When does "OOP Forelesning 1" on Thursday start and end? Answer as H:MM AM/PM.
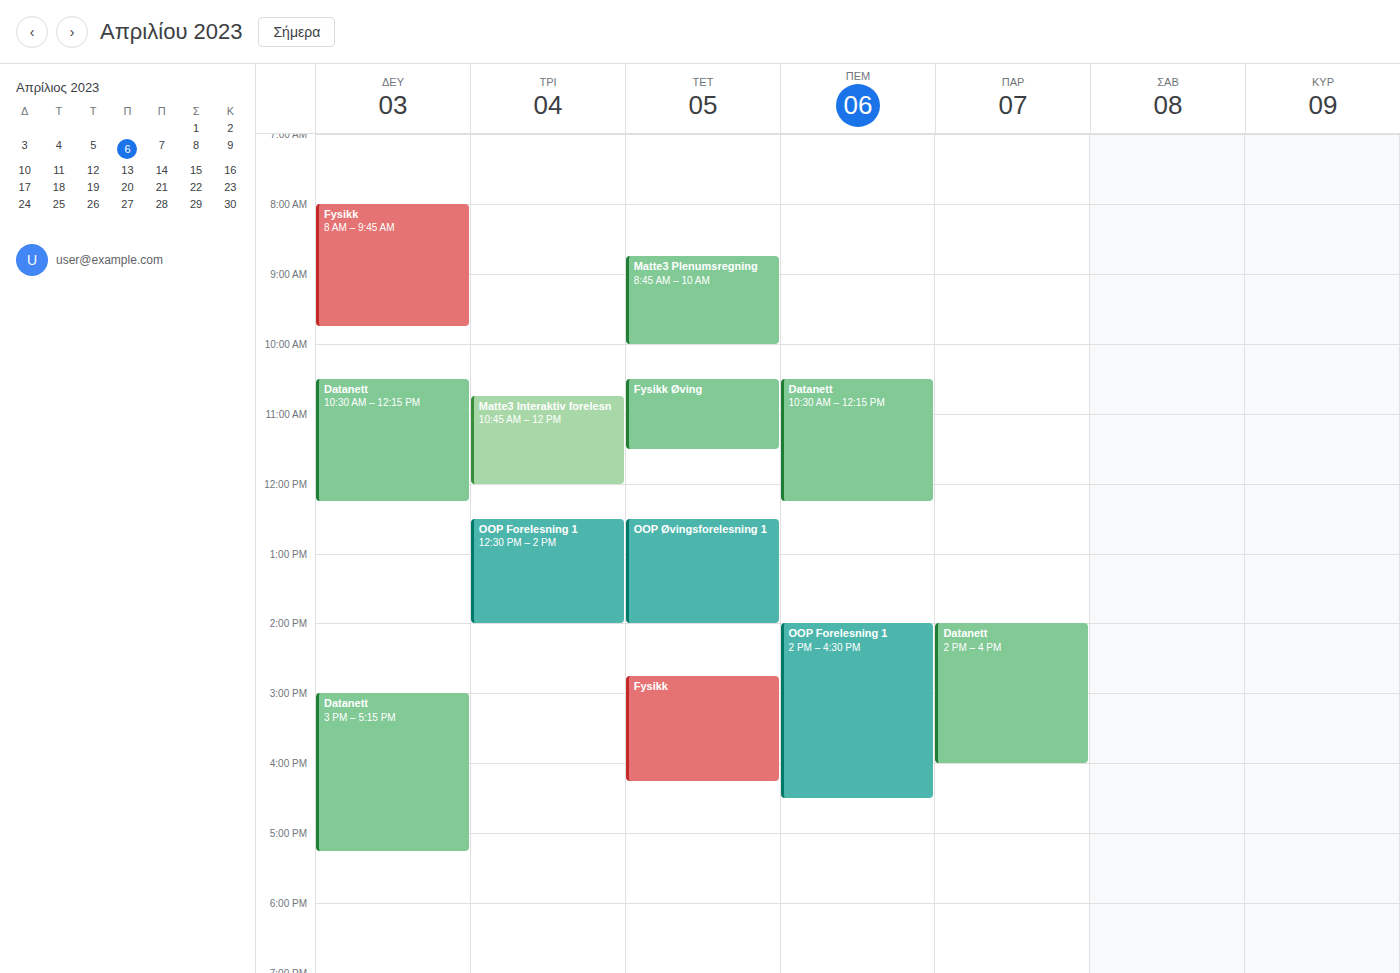
2:00 PM to 4:30 PM